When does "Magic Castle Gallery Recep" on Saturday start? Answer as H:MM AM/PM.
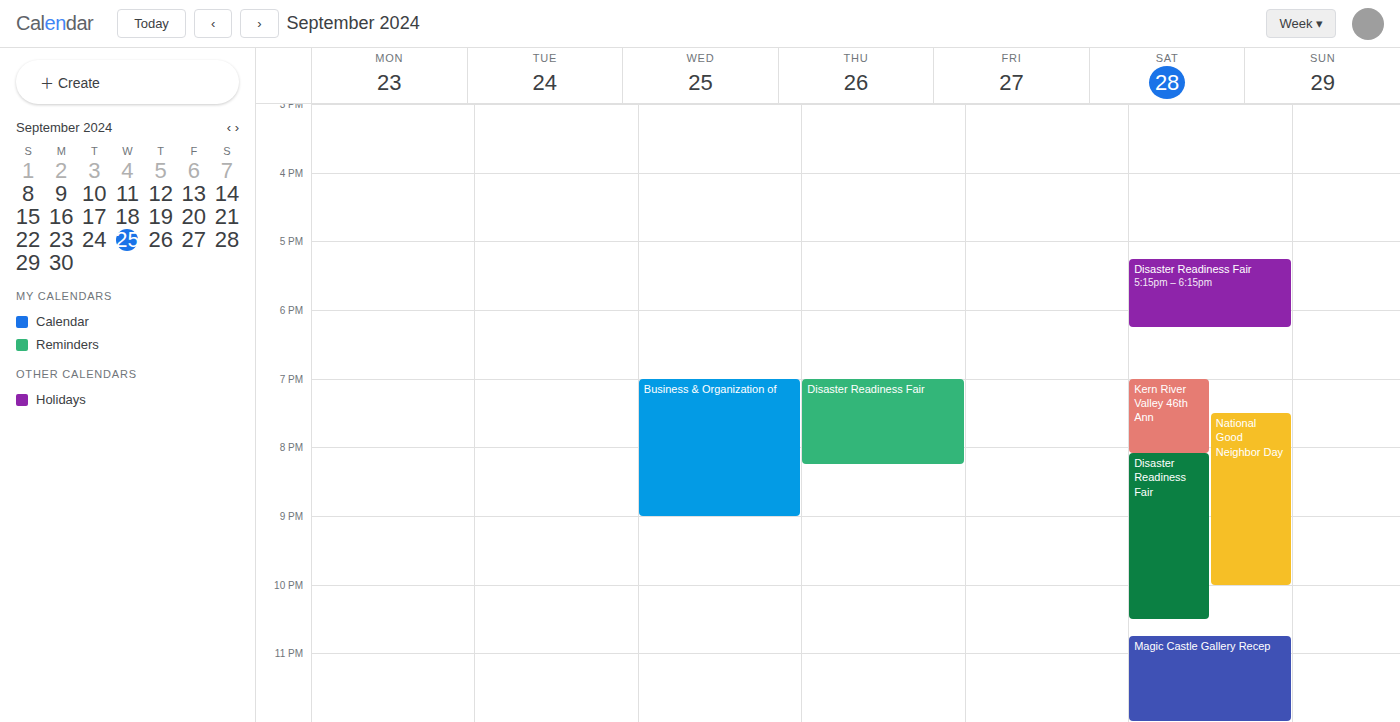
10:45 PM